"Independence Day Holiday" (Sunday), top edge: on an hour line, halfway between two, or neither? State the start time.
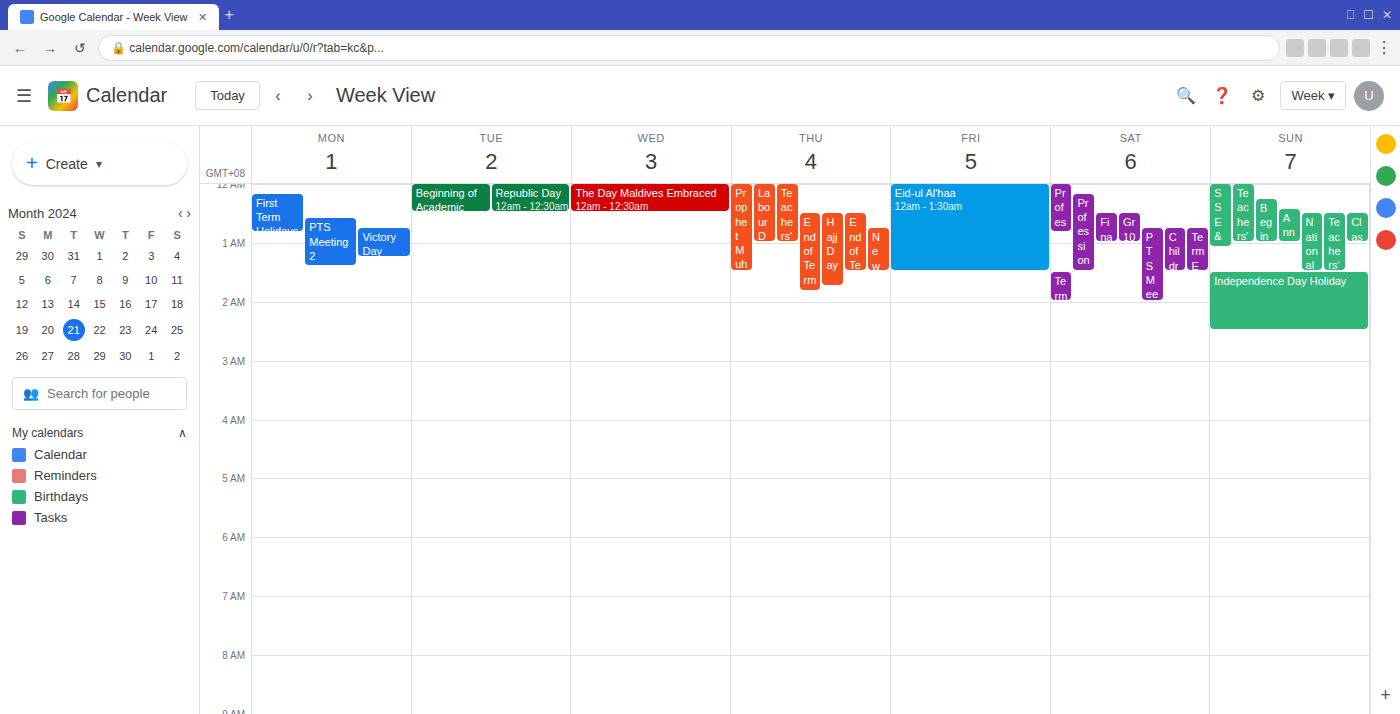
1:30 AM -- halfway between the 1 AM and 2 AM lines.